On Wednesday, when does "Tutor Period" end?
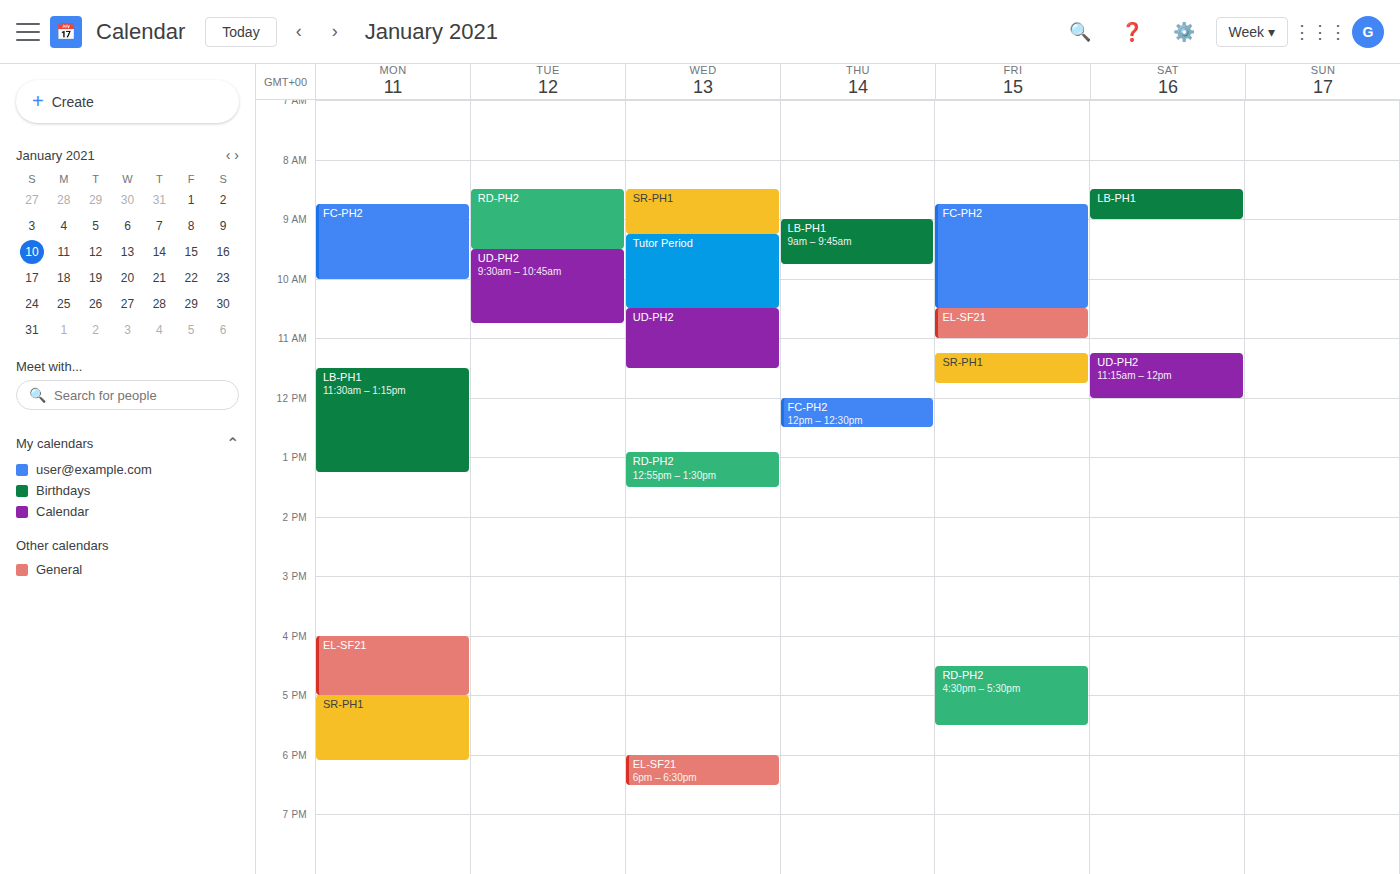
10:30 AM